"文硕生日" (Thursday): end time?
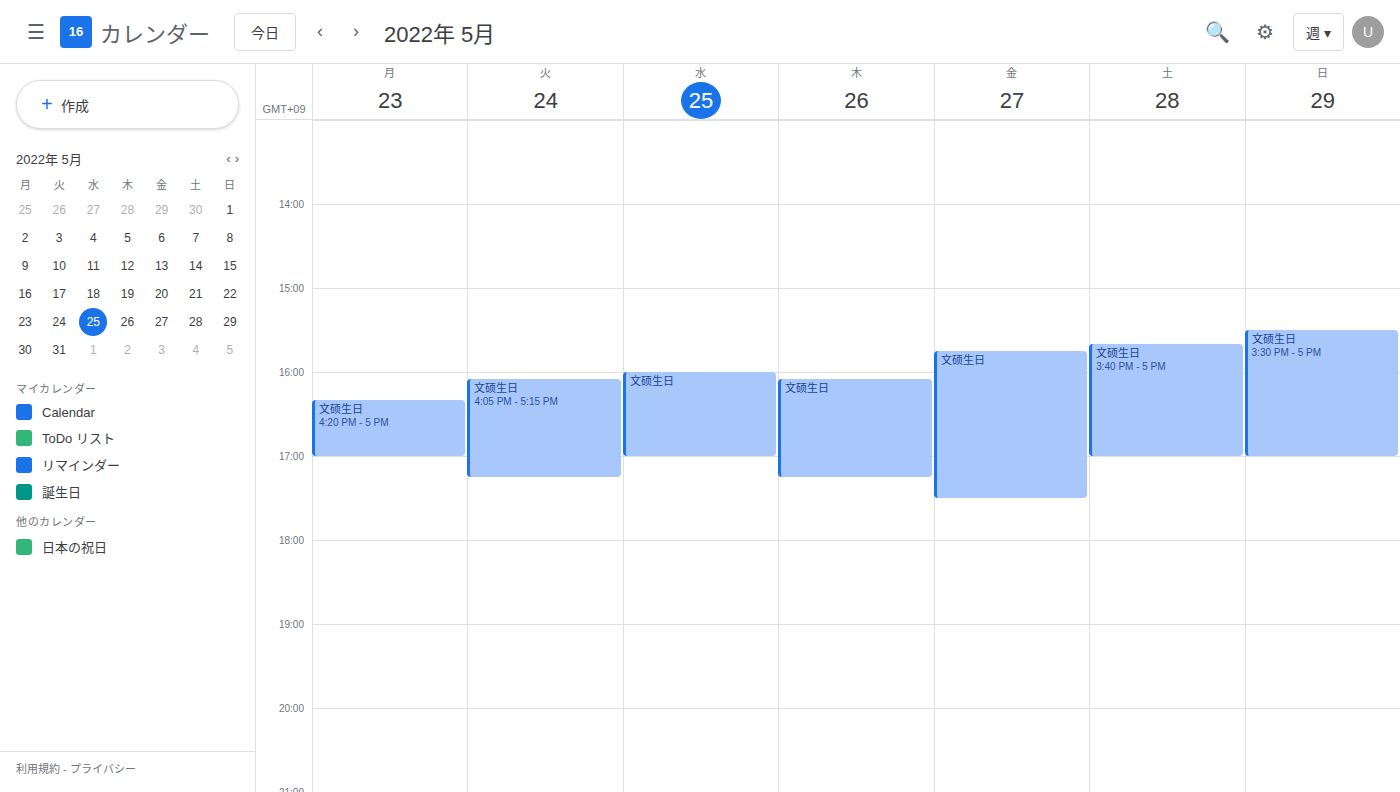
5:15 PM